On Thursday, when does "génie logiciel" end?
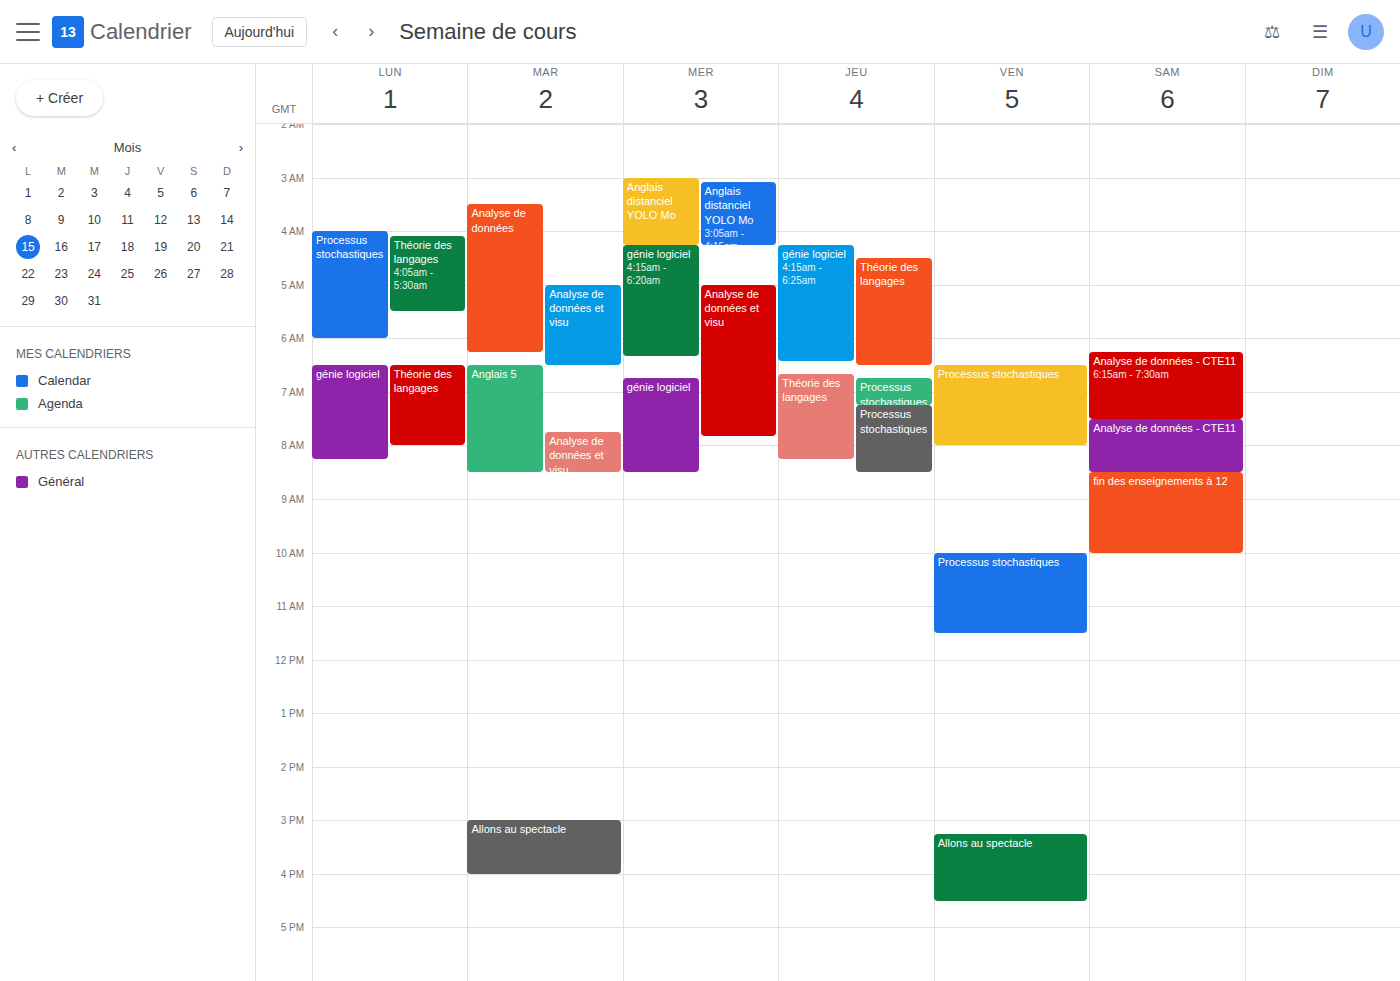
6:25 AM